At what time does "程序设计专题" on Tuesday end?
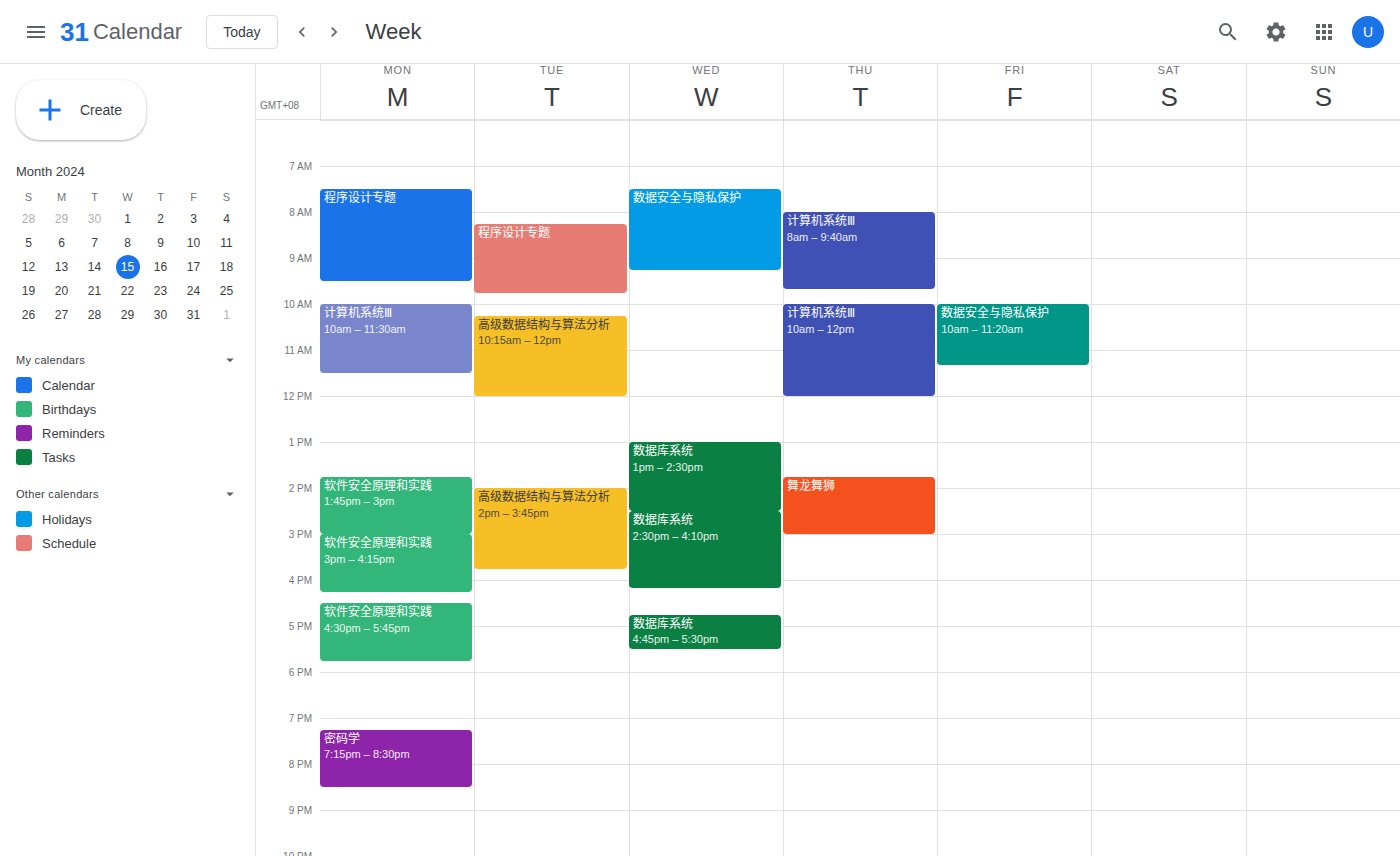
09:45